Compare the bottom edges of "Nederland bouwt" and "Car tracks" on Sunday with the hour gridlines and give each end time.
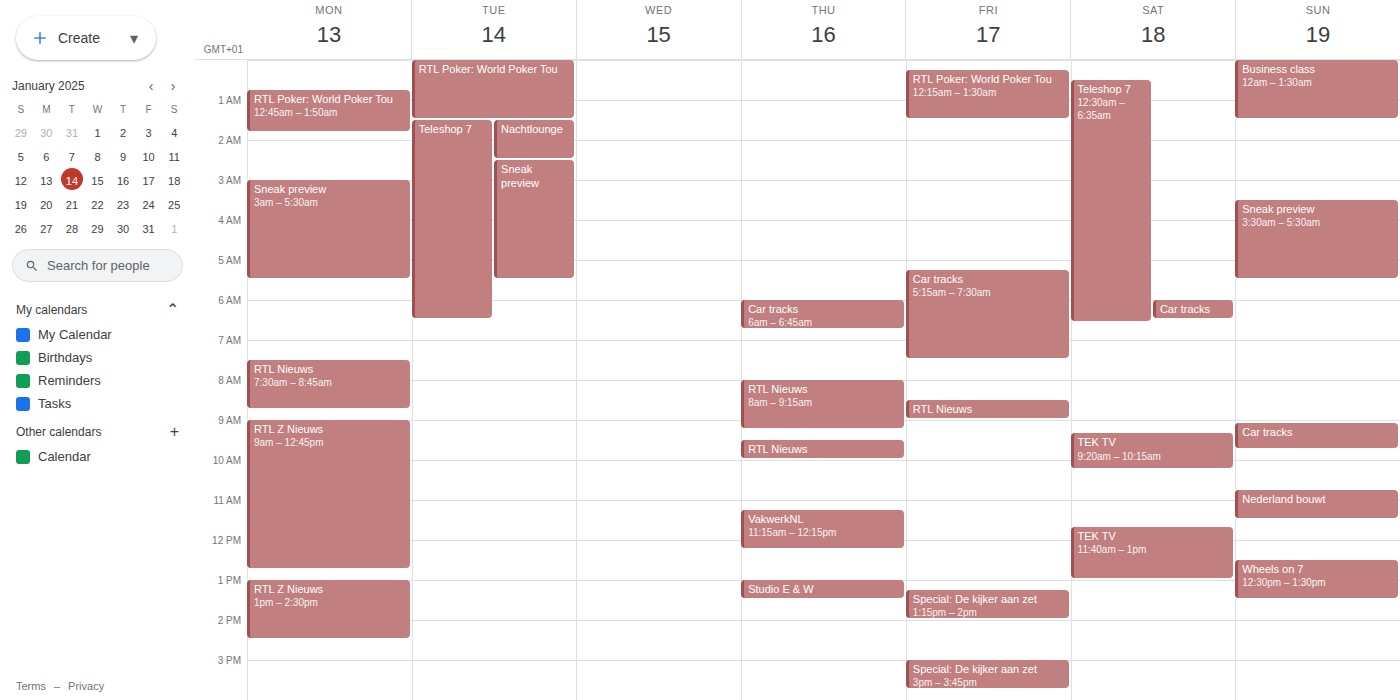
"Nederland bouwt": 11:30 AM, halfway between the 11 AM and 12 PM lines. "Car tracks": 9:45 AM, neither: three quarters of the way from the 9 AM line to the 10 AM line.